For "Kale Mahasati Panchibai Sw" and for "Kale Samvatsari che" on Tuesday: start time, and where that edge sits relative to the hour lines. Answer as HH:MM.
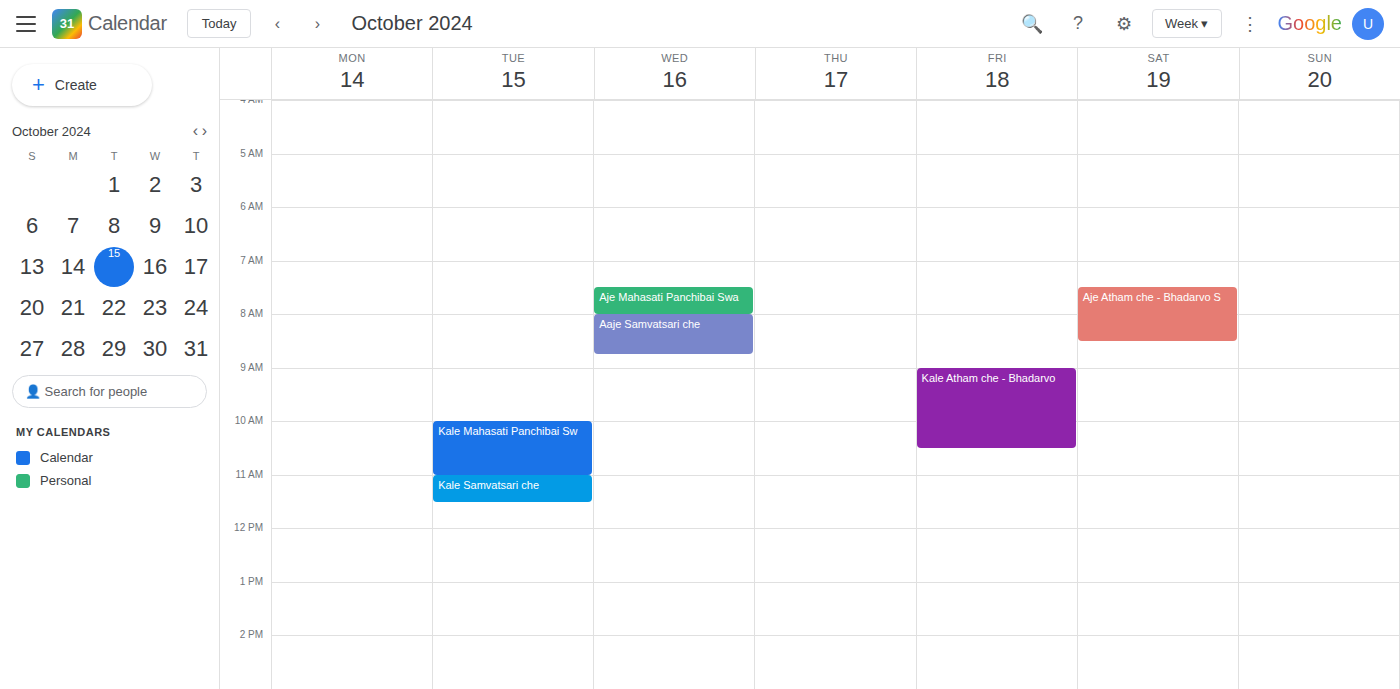
"Kale Mahasati Panchibai Sw": 10:00, exactly on the 10:00 line. "Kale Samvatsari che": 11:00, exactly on the 11:00 line.